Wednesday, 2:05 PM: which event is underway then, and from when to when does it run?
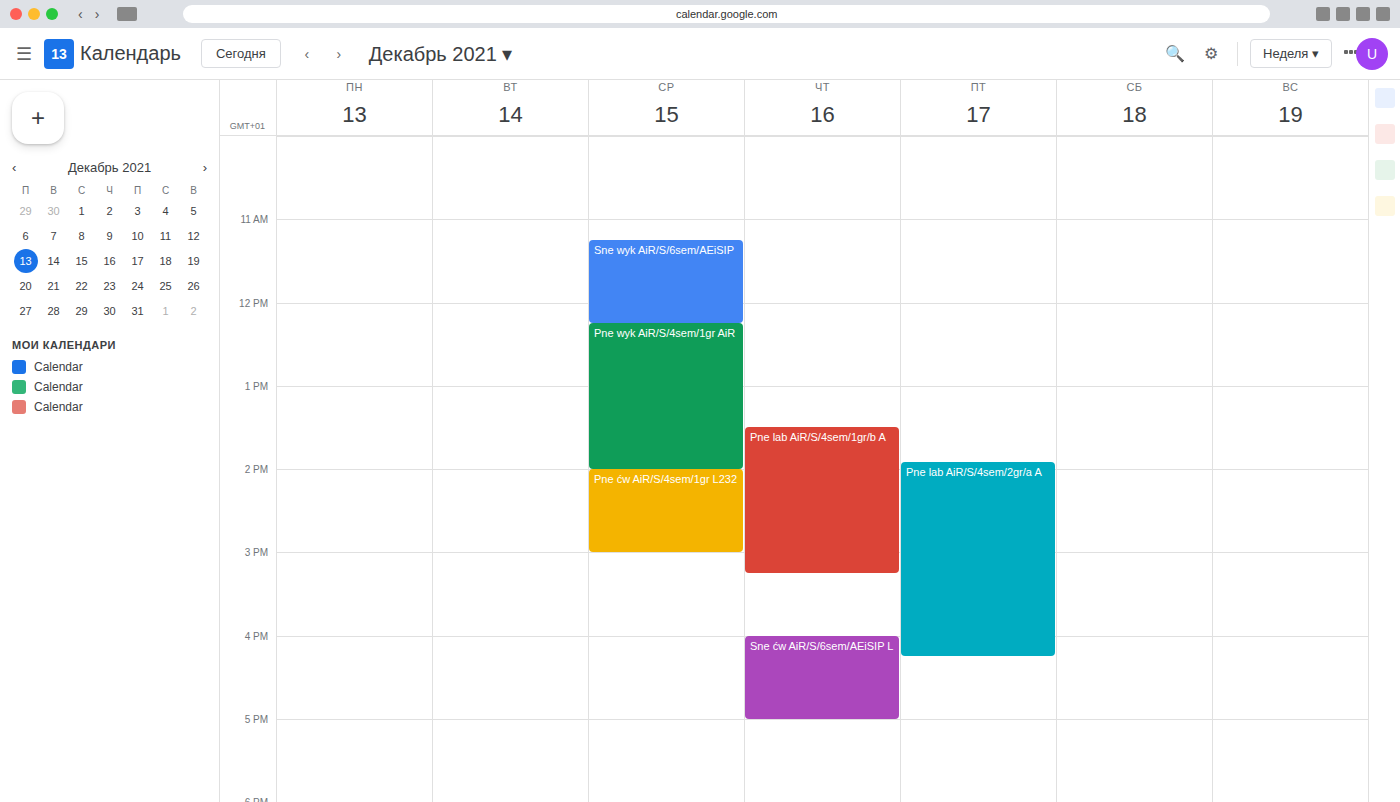
"Pne ćw AiR/S/4sem/1gr L232", 2:00 PM to 3:00 PM